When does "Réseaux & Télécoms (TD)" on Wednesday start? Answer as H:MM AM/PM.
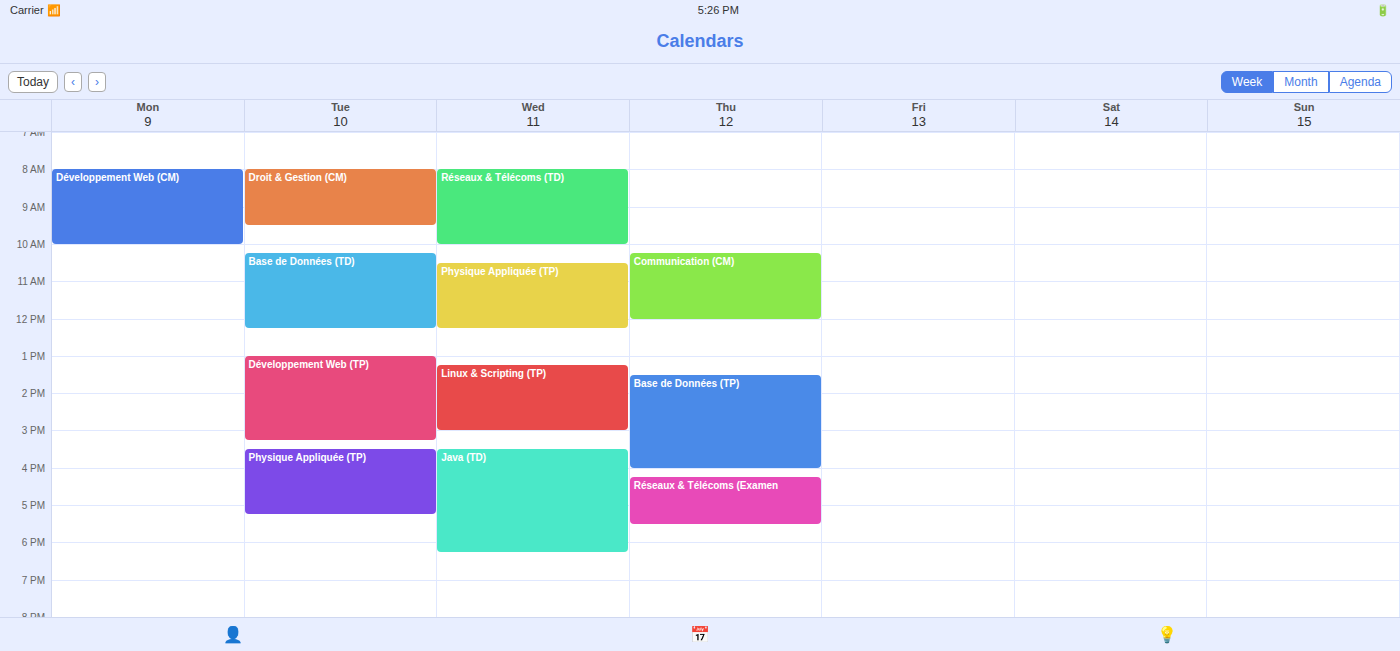
8:00 AM